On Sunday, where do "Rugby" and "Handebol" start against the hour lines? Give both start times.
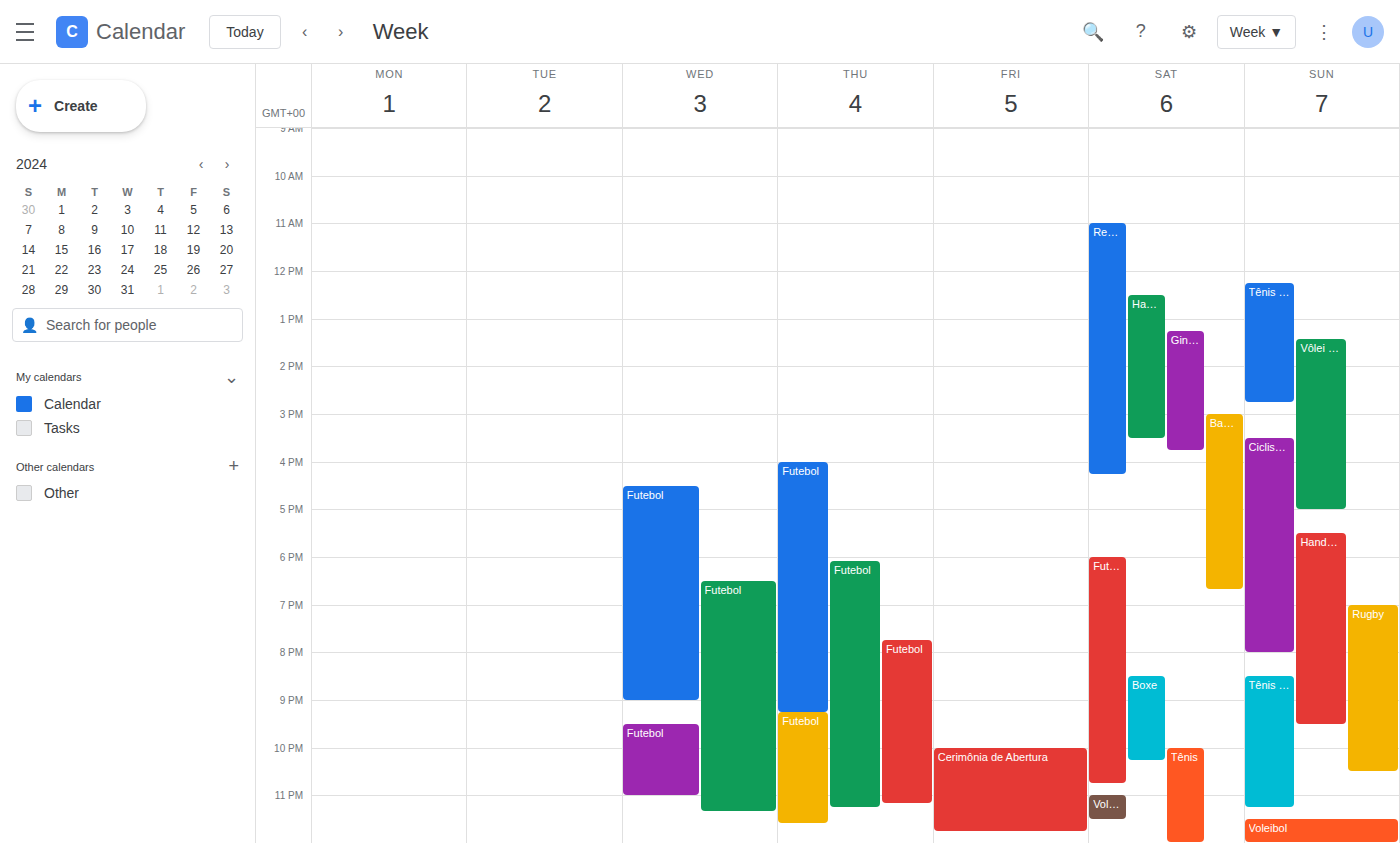
"Rugby": 7:00 PM, exactly on the 7 PM line. "Handebol": 5:30 PM, halfway between the 5 PM and 6 PM lines.